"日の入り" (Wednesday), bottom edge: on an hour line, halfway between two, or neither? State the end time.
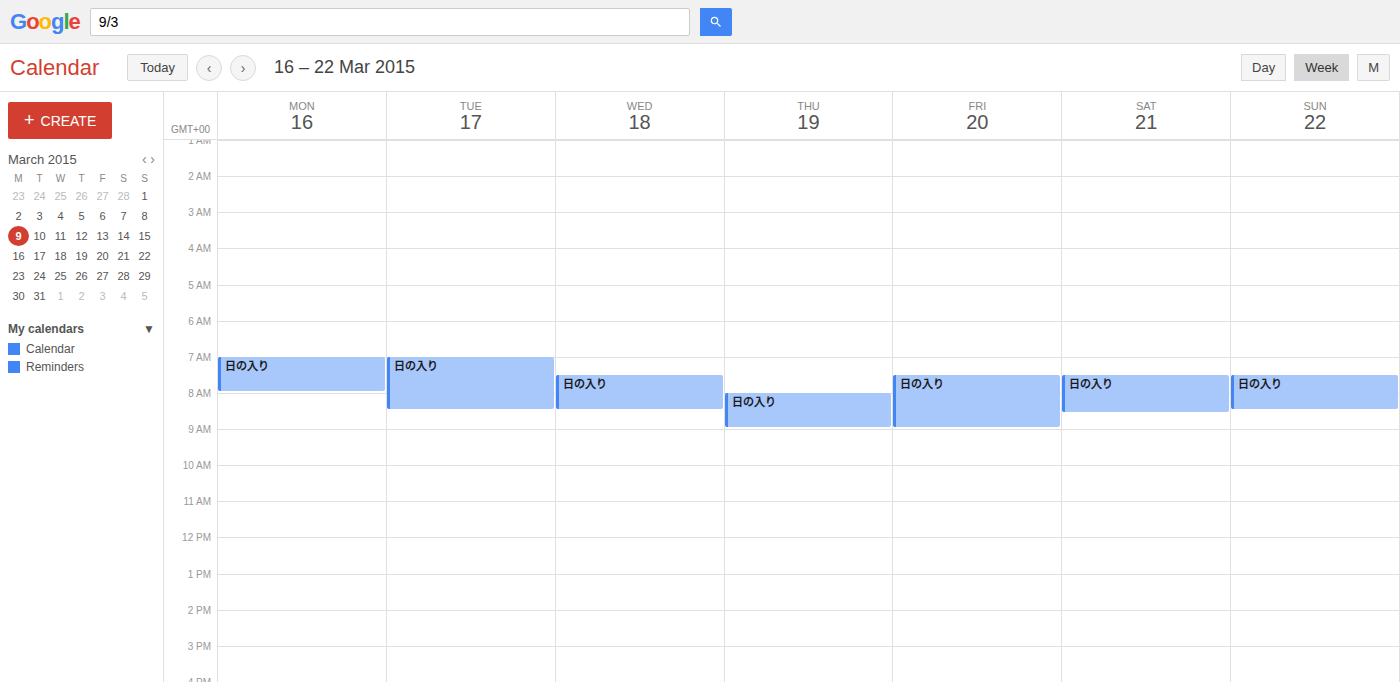
8:30 AM -- halfway between the 8 AM and 9 AM lines.